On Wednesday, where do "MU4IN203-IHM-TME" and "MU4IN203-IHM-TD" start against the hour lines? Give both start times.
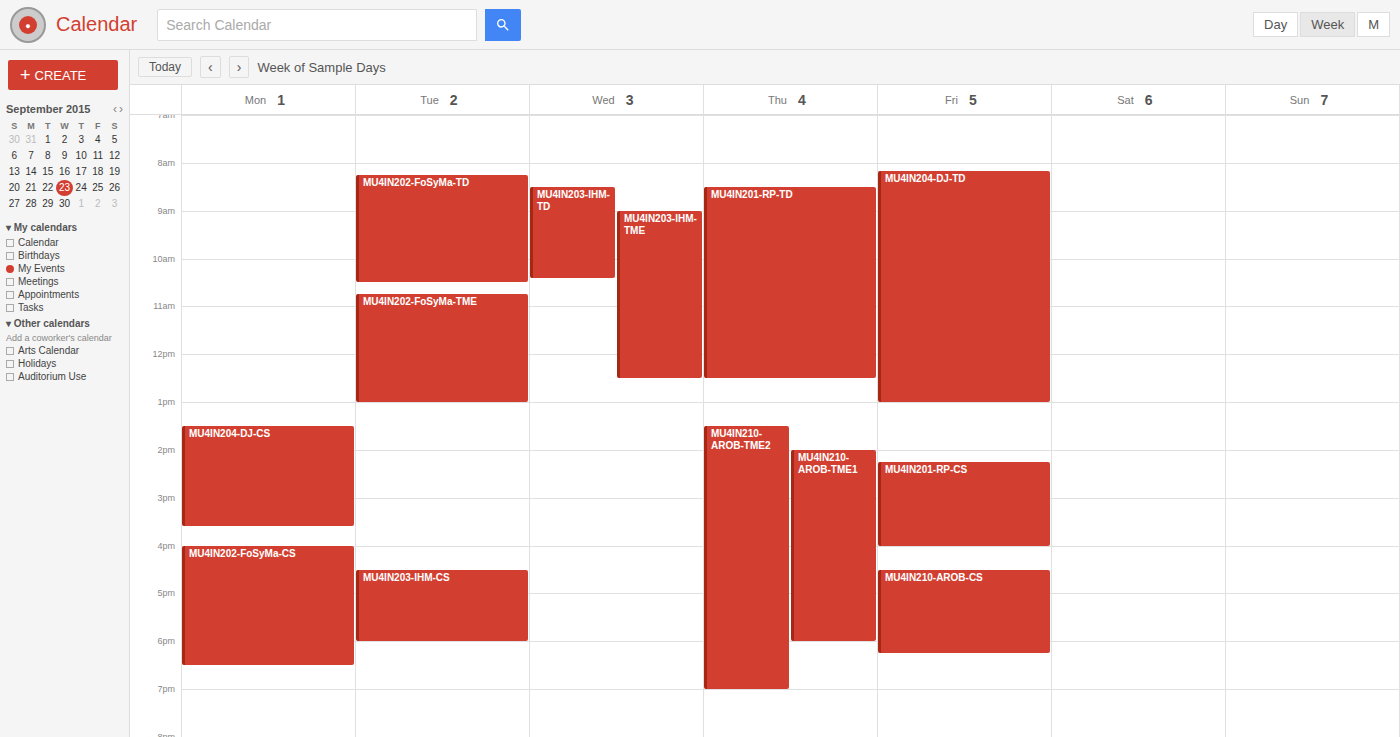
"MU4IN203-IHM-TME": 9:00 AM, exactly on the 9 AM line. "MU4IN203-IHM-TD": 8:30 AM, halfway between the 8 AM and 9 AM lines.